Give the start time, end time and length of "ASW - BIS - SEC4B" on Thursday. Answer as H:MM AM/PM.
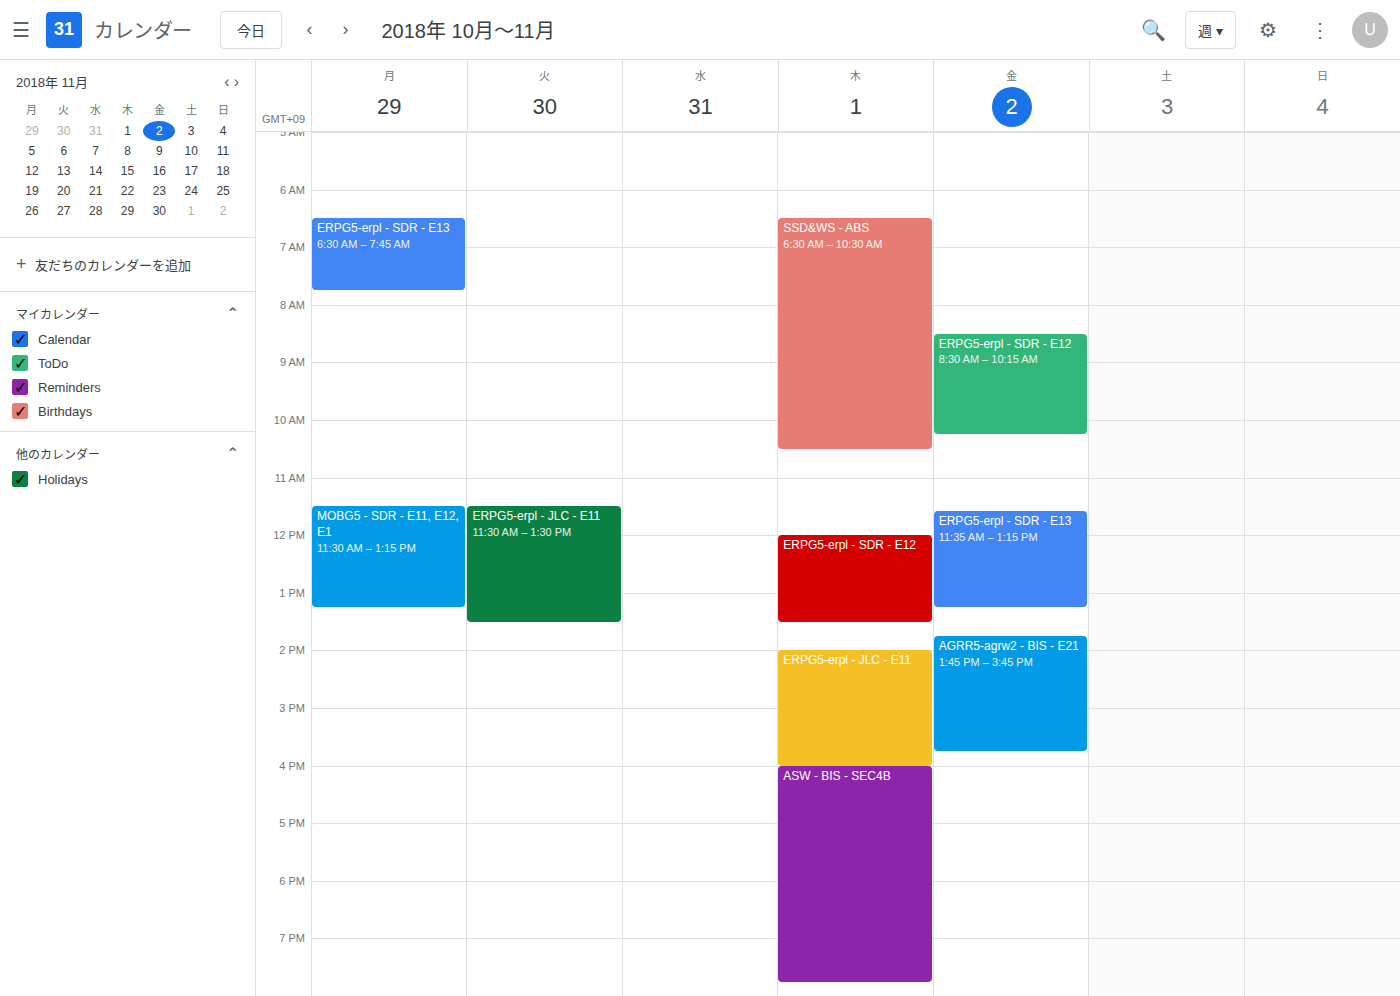
4:00 PM to 7:45 PM, 3 hours 45 minutes